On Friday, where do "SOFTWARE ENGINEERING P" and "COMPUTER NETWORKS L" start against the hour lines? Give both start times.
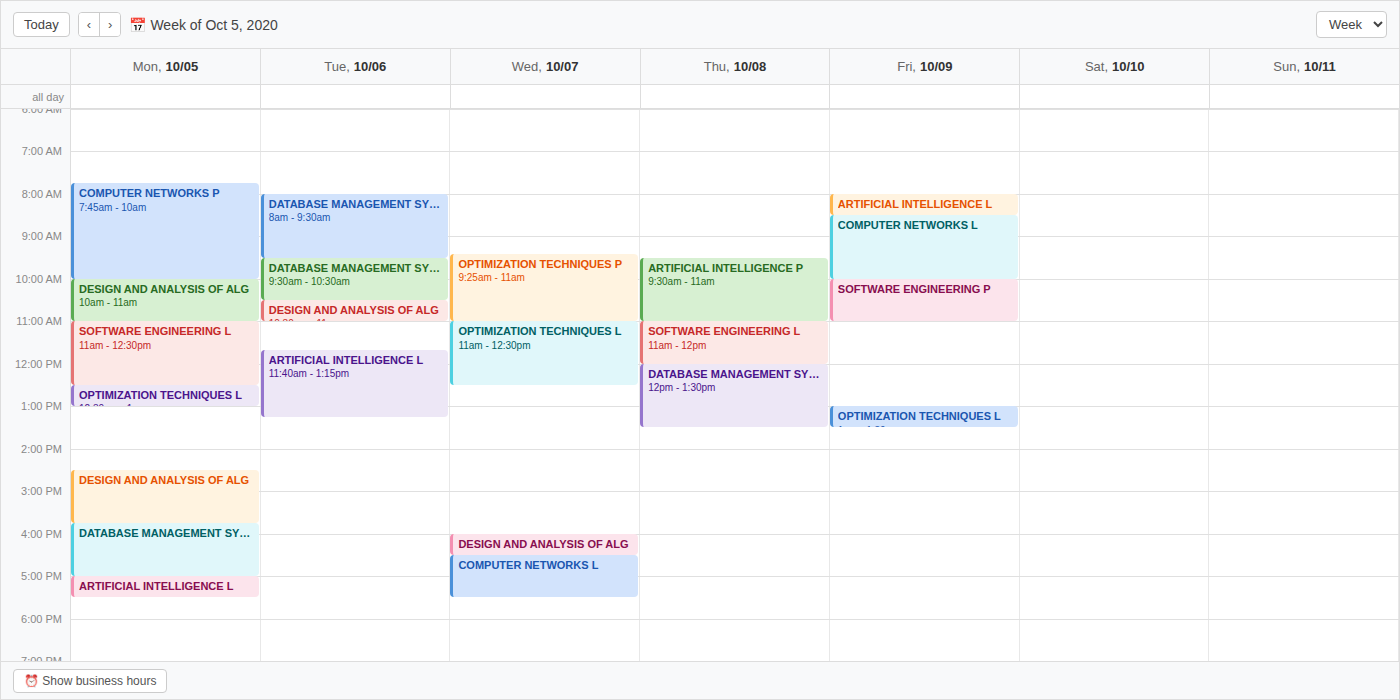
"SOFTWARE ENGINEERING P": 10:00 AM, exactly on the 10 AM line. "COMPUTER NETWORKS L": 8:30 AM, halfway between the 8 AM and 9 AM lines.